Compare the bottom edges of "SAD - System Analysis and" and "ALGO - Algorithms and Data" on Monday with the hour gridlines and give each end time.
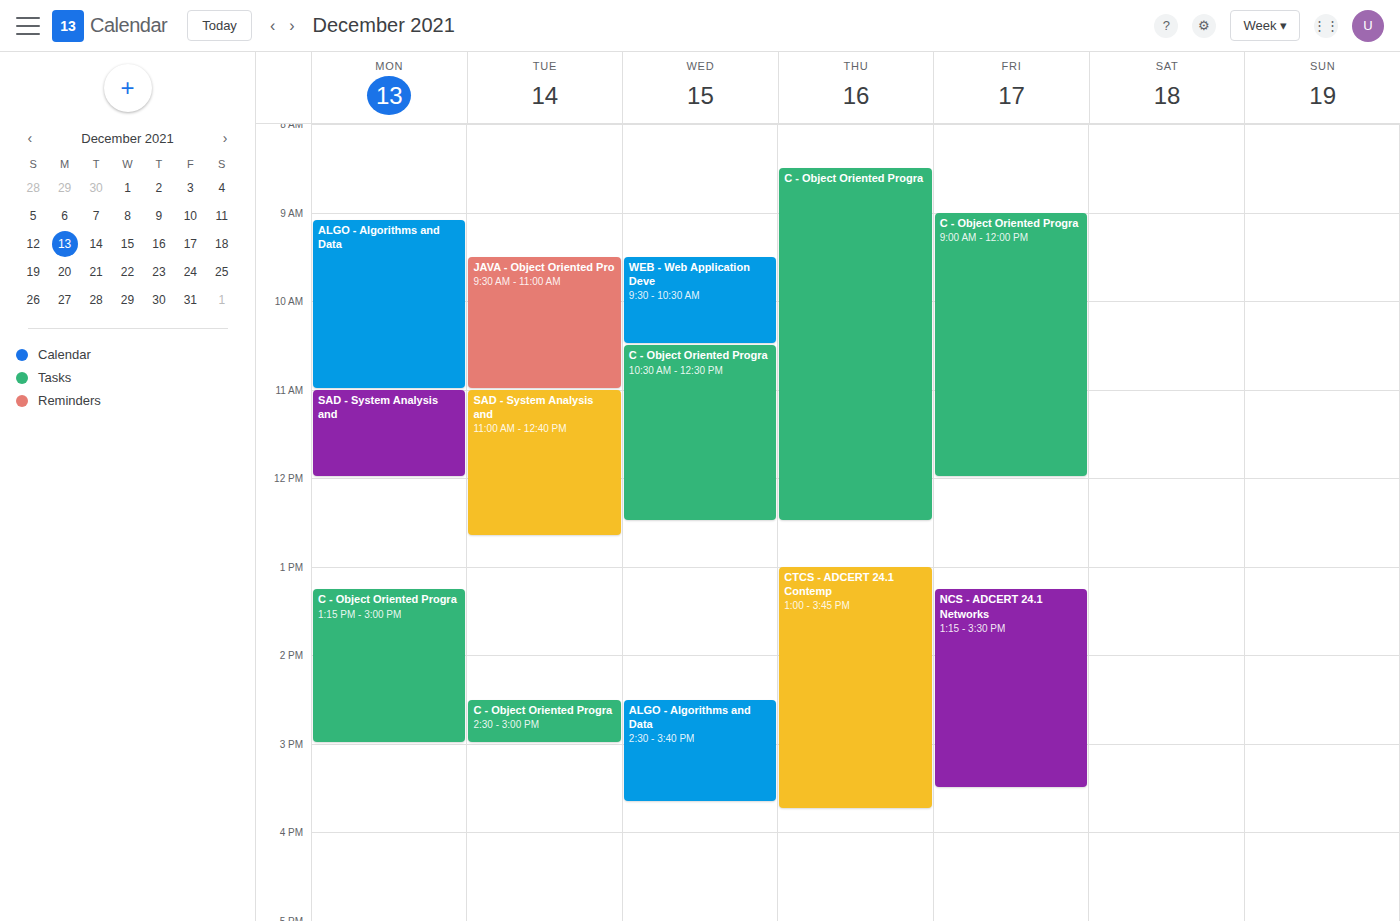
"SAD - System Analysis and": 12:00 PM, exactly on the 12 PM line. "ALGO - Algorithms and Data": 11:00 AM, exactly on the 11 AM line.